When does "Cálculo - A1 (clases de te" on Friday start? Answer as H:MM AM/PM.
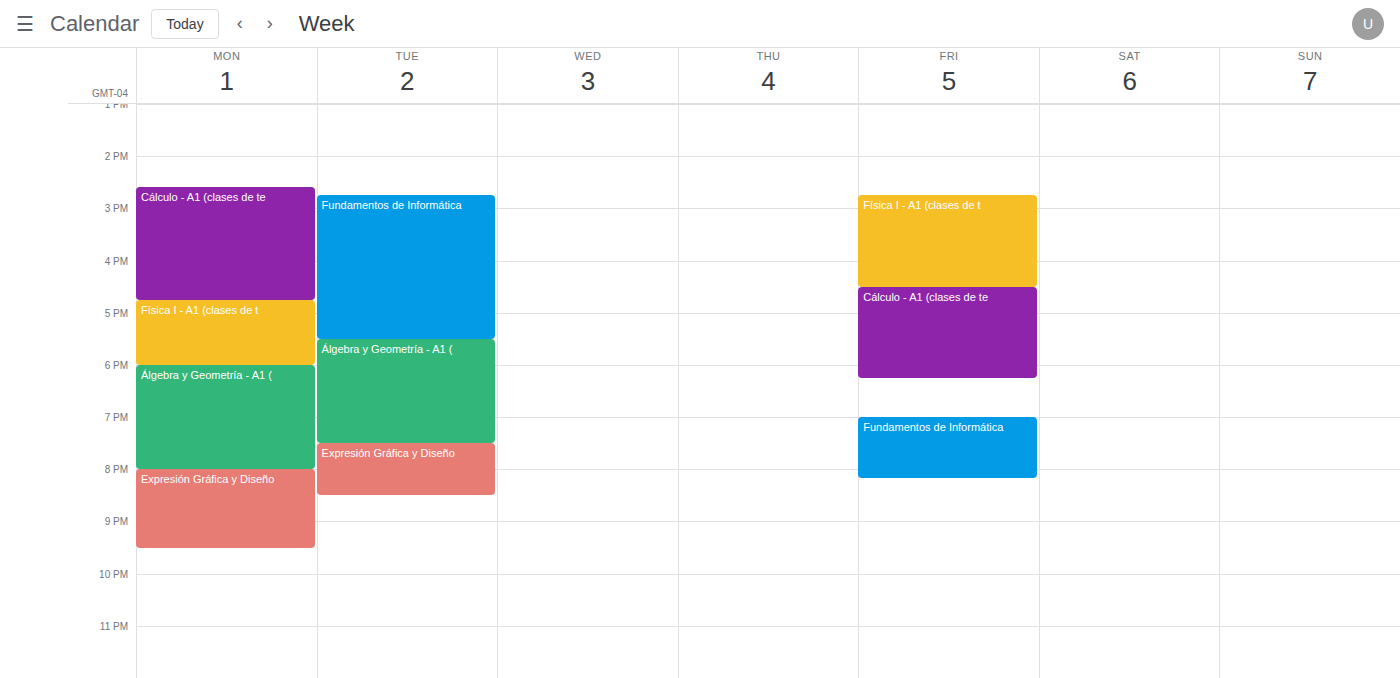
4:30 PM